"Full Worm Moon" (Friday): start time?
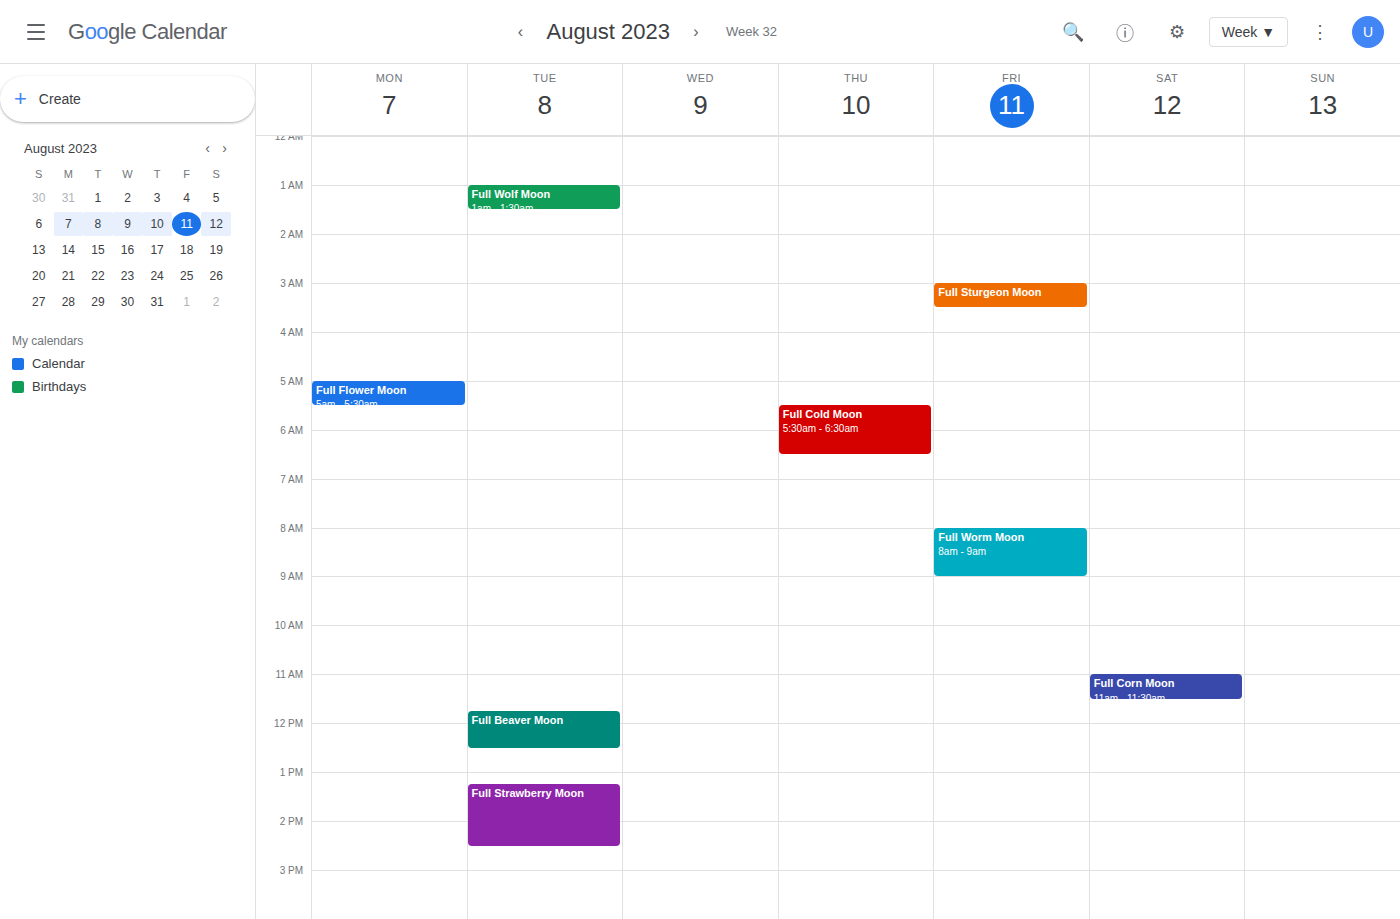
08:00